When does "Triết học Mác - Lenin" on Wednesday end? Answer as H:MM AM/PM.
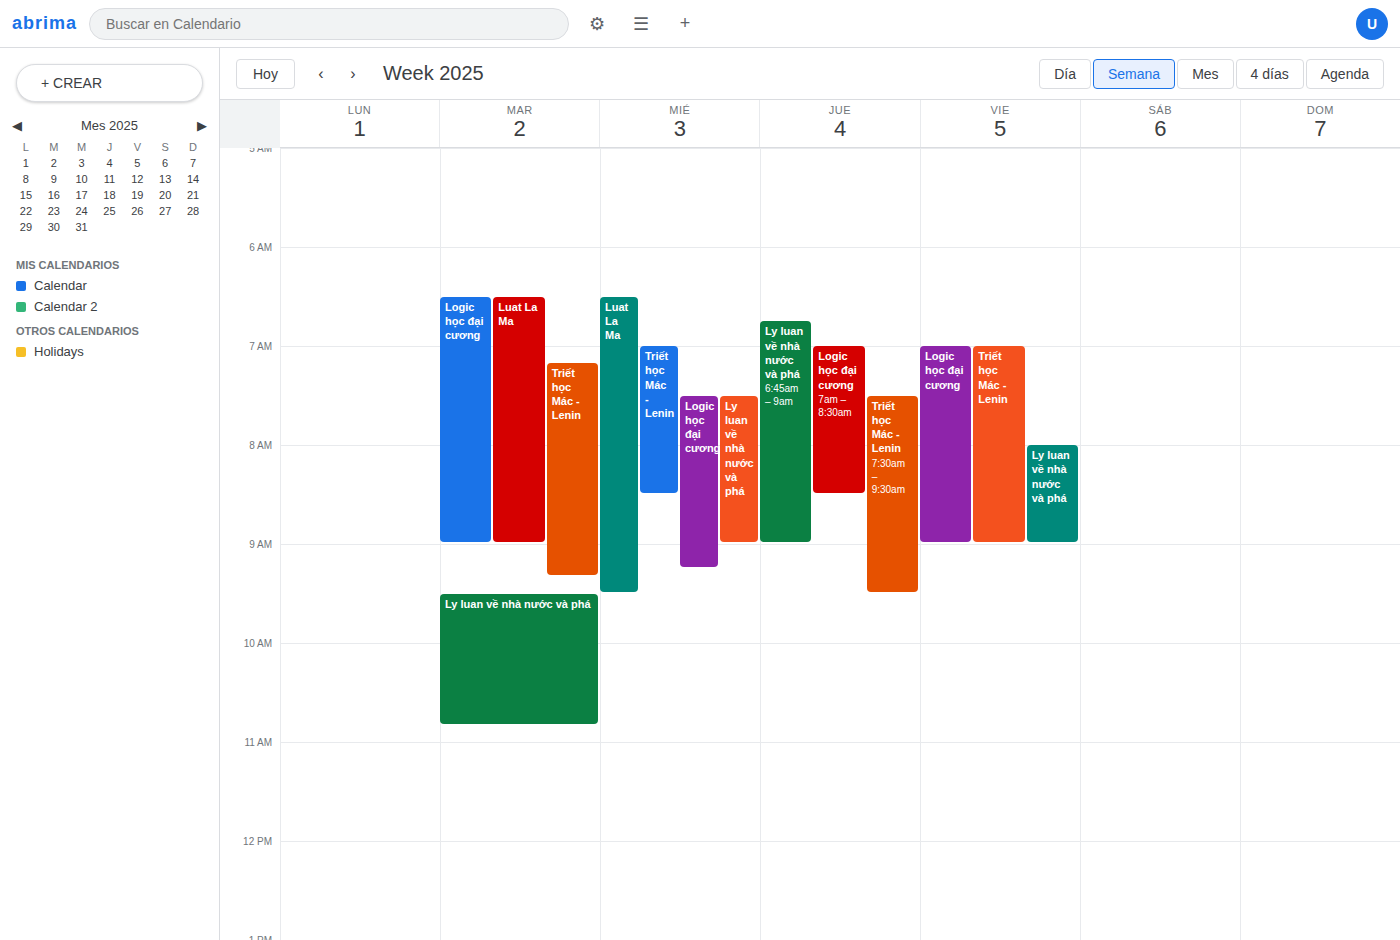
8:30 AM